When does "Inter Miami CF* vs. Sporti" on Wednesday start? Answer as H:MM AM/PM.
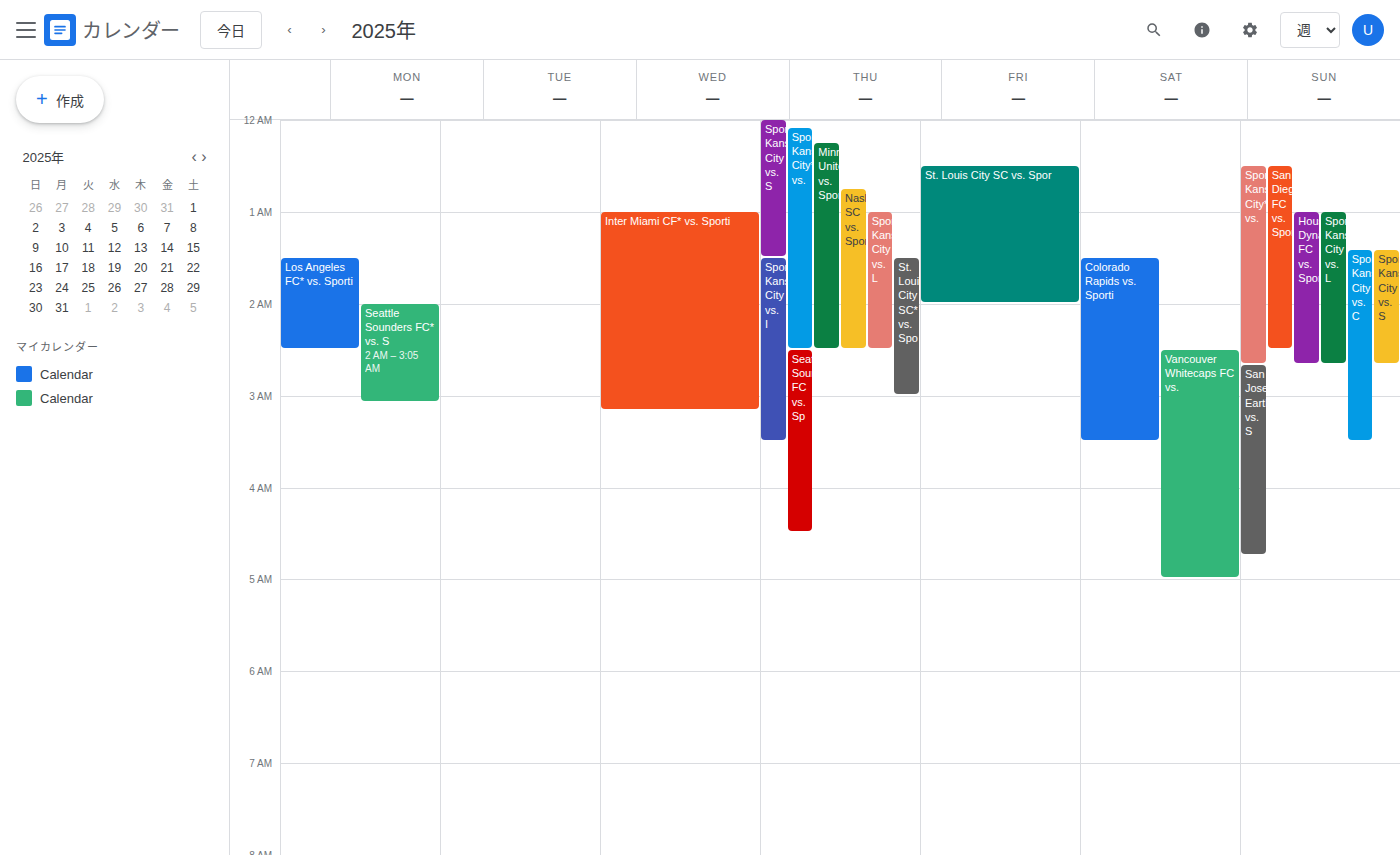
1:00 AM